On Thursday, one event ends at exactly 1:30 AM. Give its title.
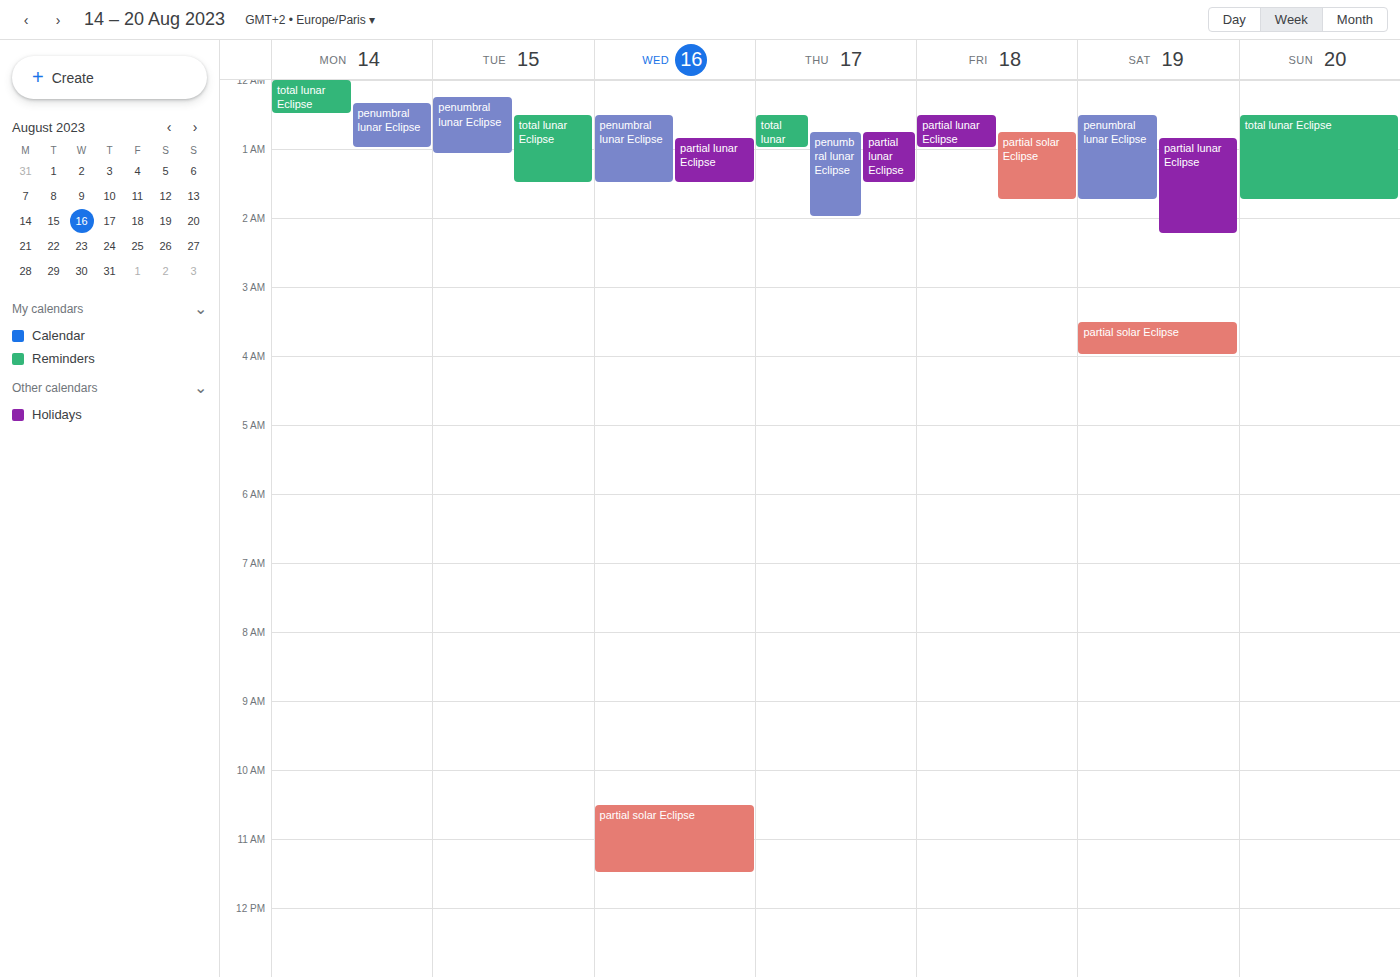
"partial lunar Eclipse"